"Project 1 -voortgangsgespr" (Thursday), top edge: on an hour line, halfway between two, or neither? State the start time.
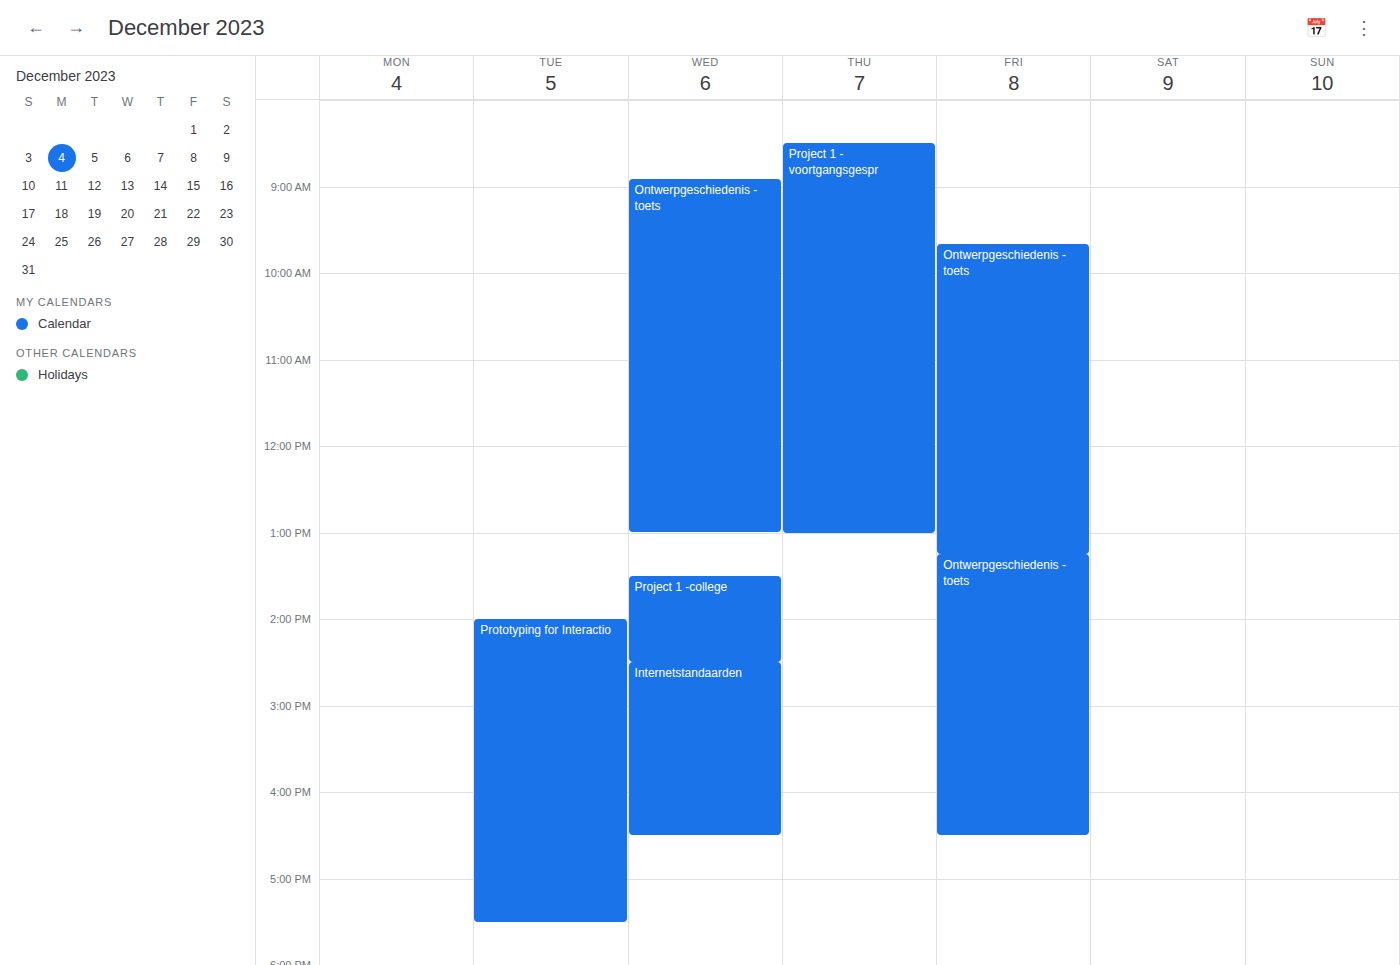
08:30 -- halfway between the 08:00 and 09:00 lines.